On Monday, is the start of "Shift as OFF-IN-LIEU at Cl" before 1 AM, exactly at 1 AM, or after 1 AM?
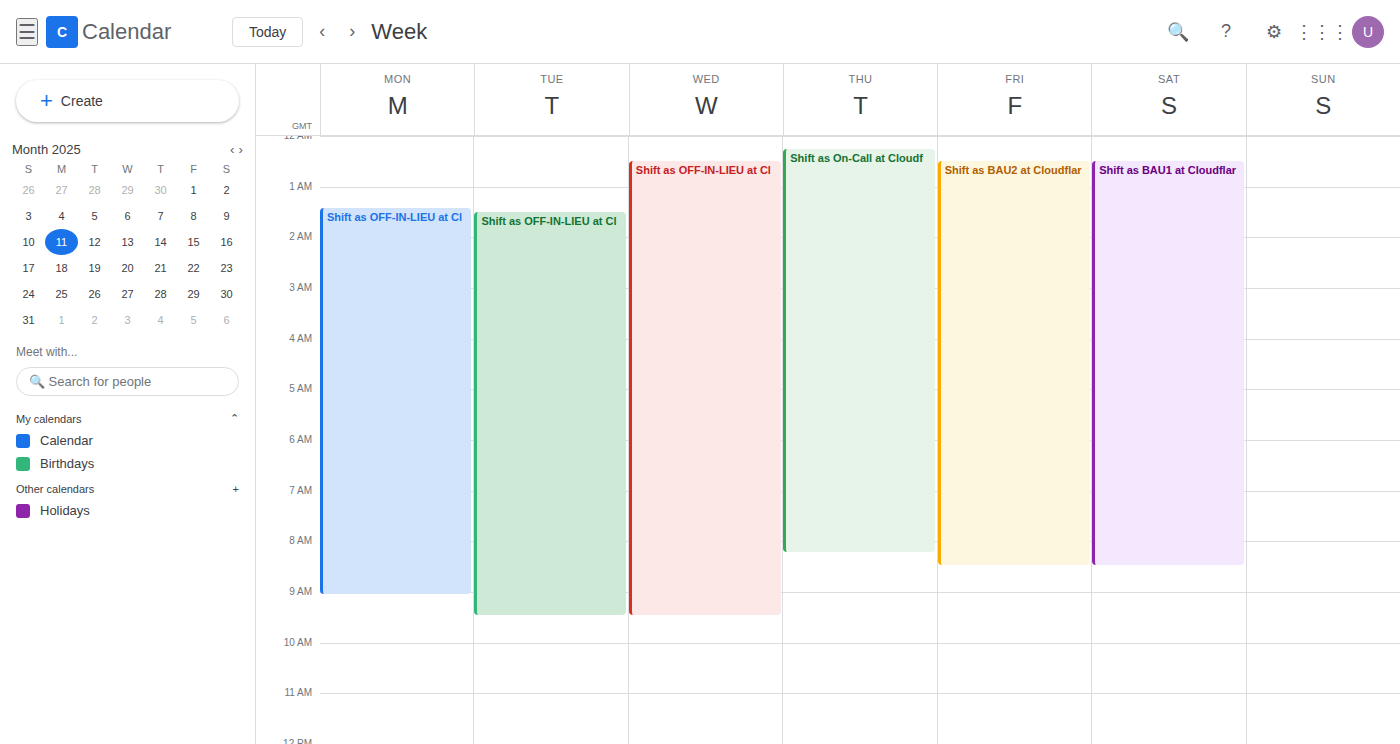
1:25 AM -- after 1 AM, 25 minutes below the 1 AM line.